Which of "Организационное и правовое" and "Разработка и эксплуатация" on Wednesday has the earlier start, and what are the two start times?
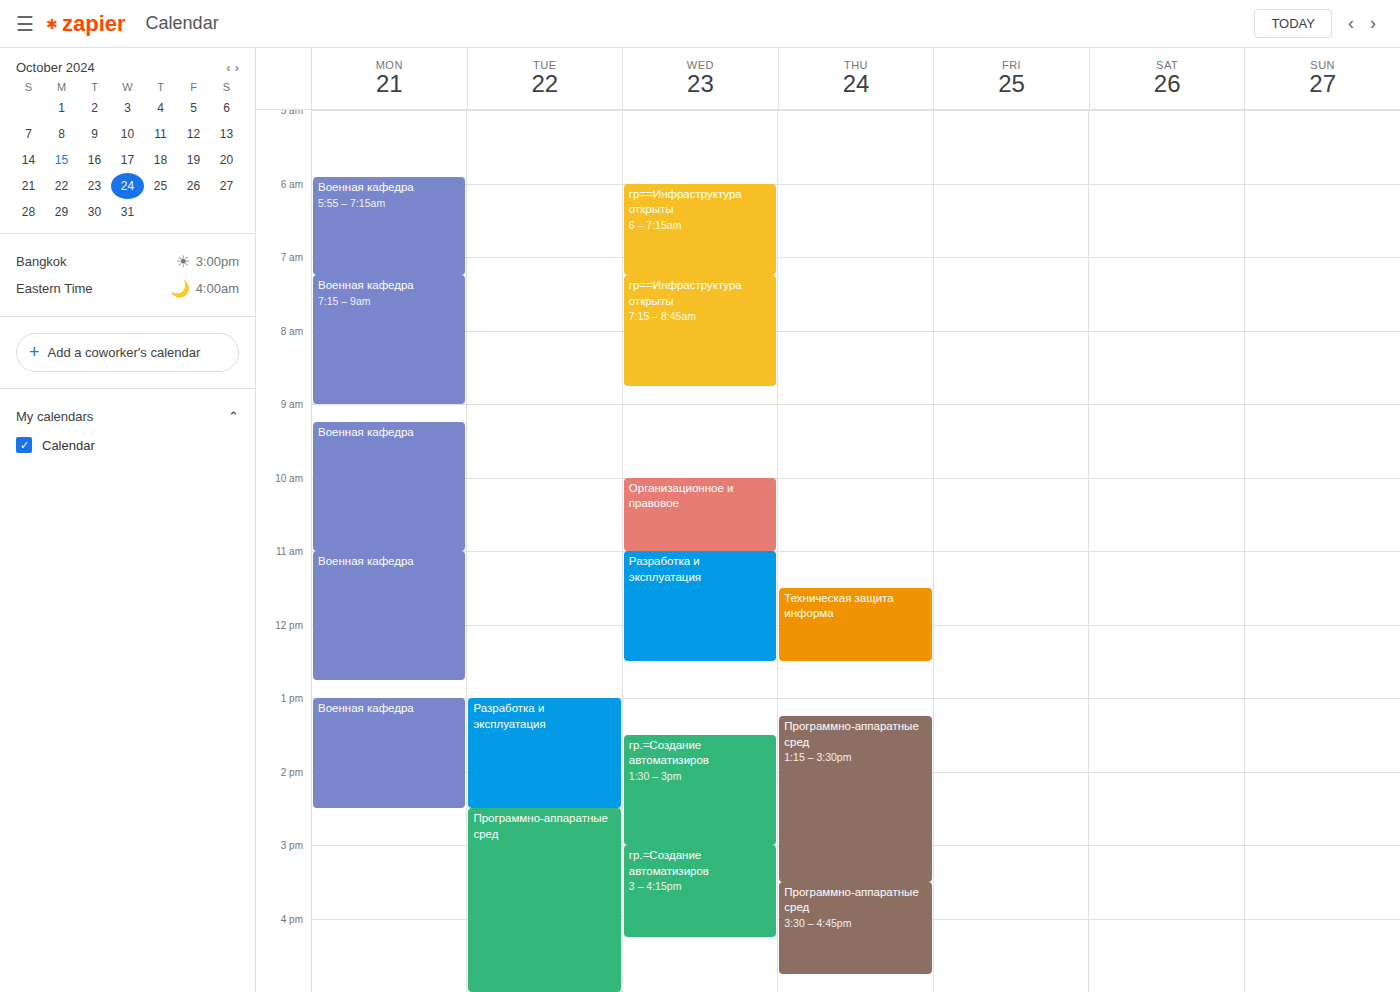
"Организационное и правовое" 10:00 AM; "Разработка и эксплуатация" 11:00 AM.